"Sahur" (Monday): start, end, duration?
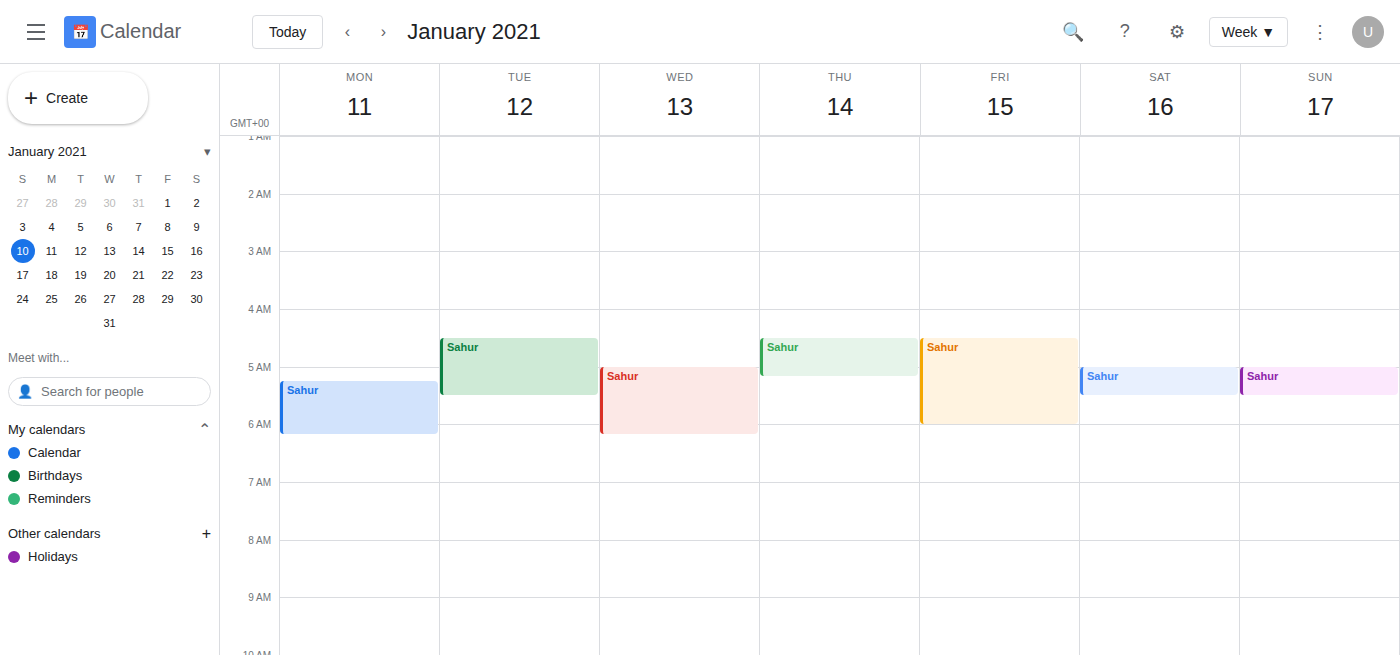
5:15 AM to 6:10 AM, 55 minutes